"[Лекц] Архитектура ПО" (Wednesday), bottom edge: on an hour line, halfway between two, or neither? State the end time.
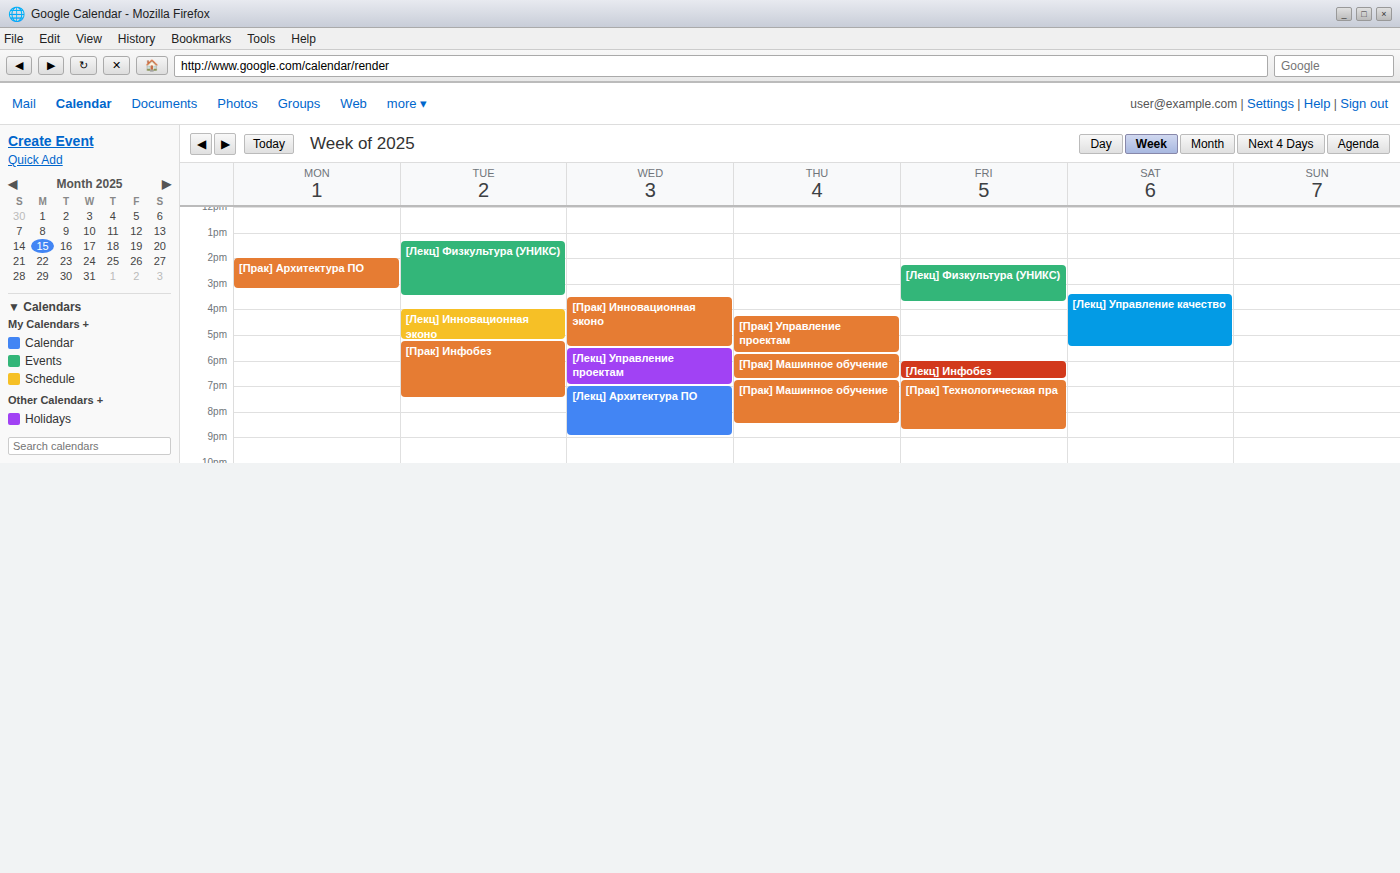
9:00 PM -- exactly on the 9 PM line.